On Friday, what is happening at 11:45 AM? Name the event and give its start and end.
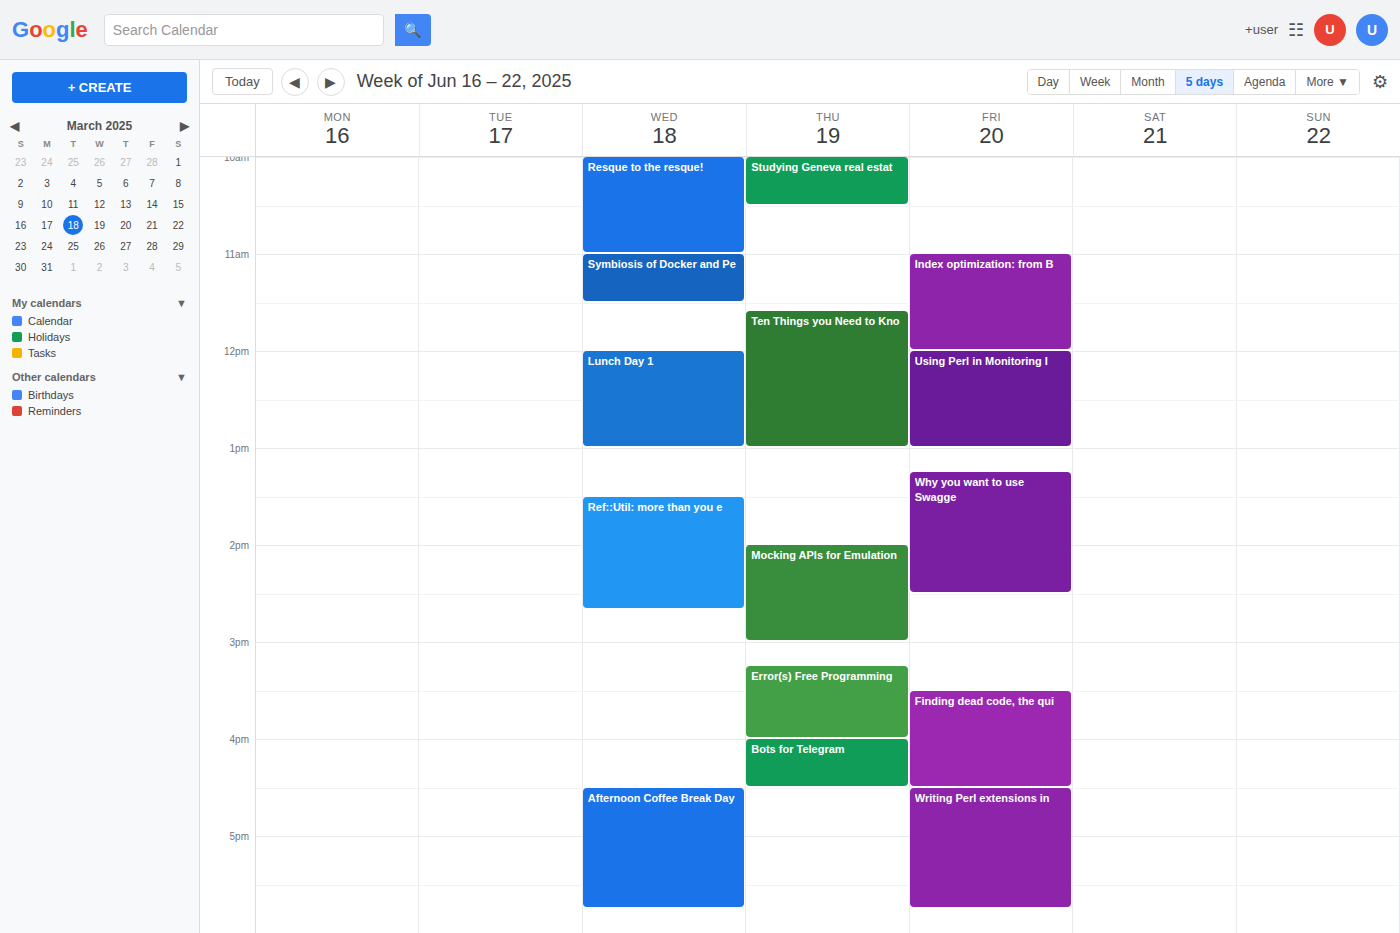
"Index optimization: from B", 11:00 AM to 12:00 PM